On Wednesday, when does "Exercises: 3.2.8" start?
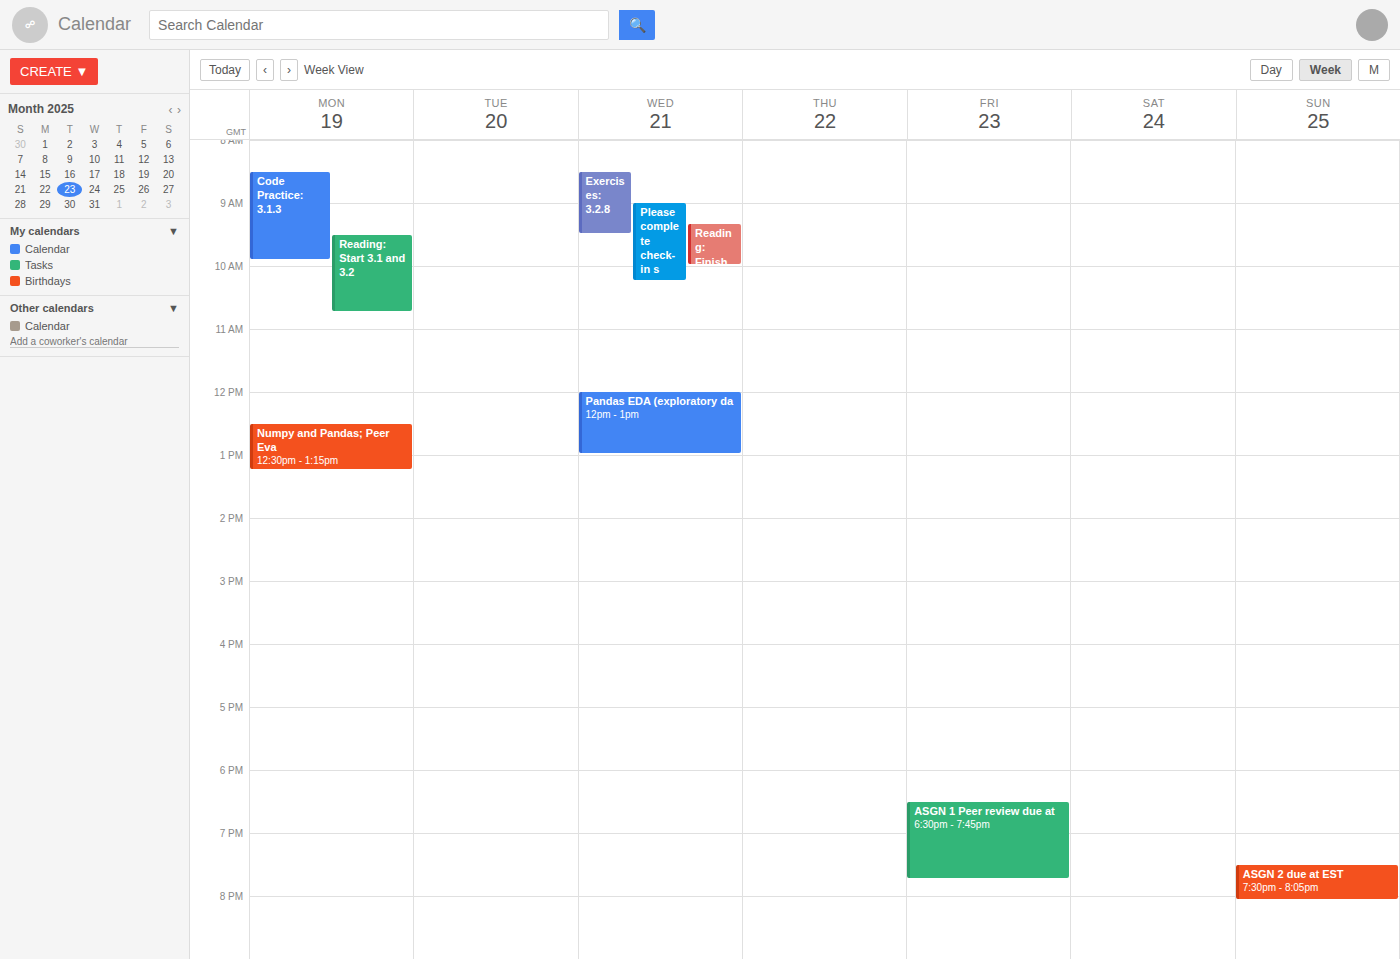
8:30 AM